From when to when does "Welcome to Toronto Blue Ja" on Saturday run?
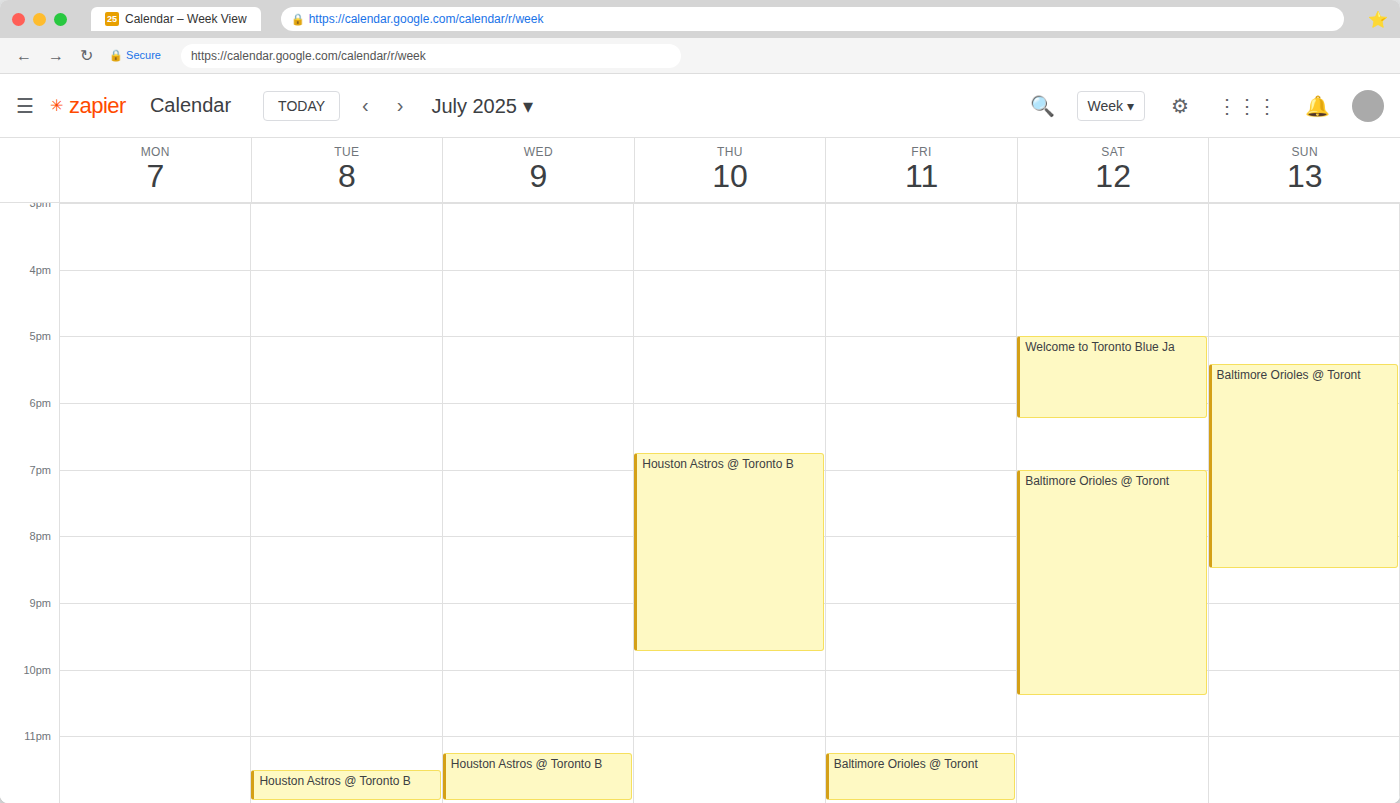
5:00 PM to 6:15 PM